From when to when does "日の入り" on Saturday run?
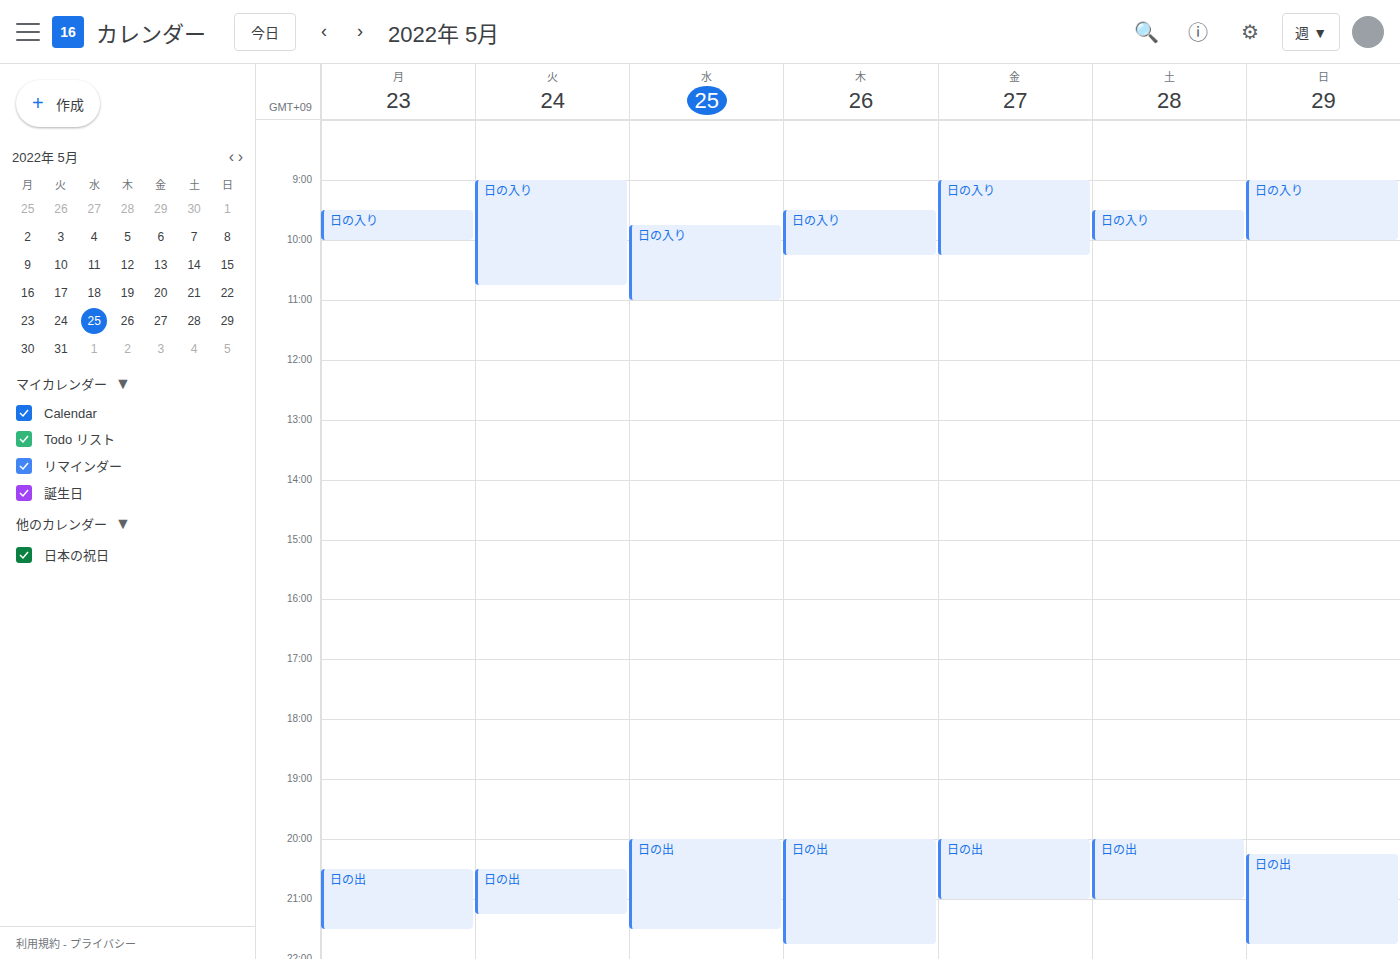
9:30 AM to 10:00 AM